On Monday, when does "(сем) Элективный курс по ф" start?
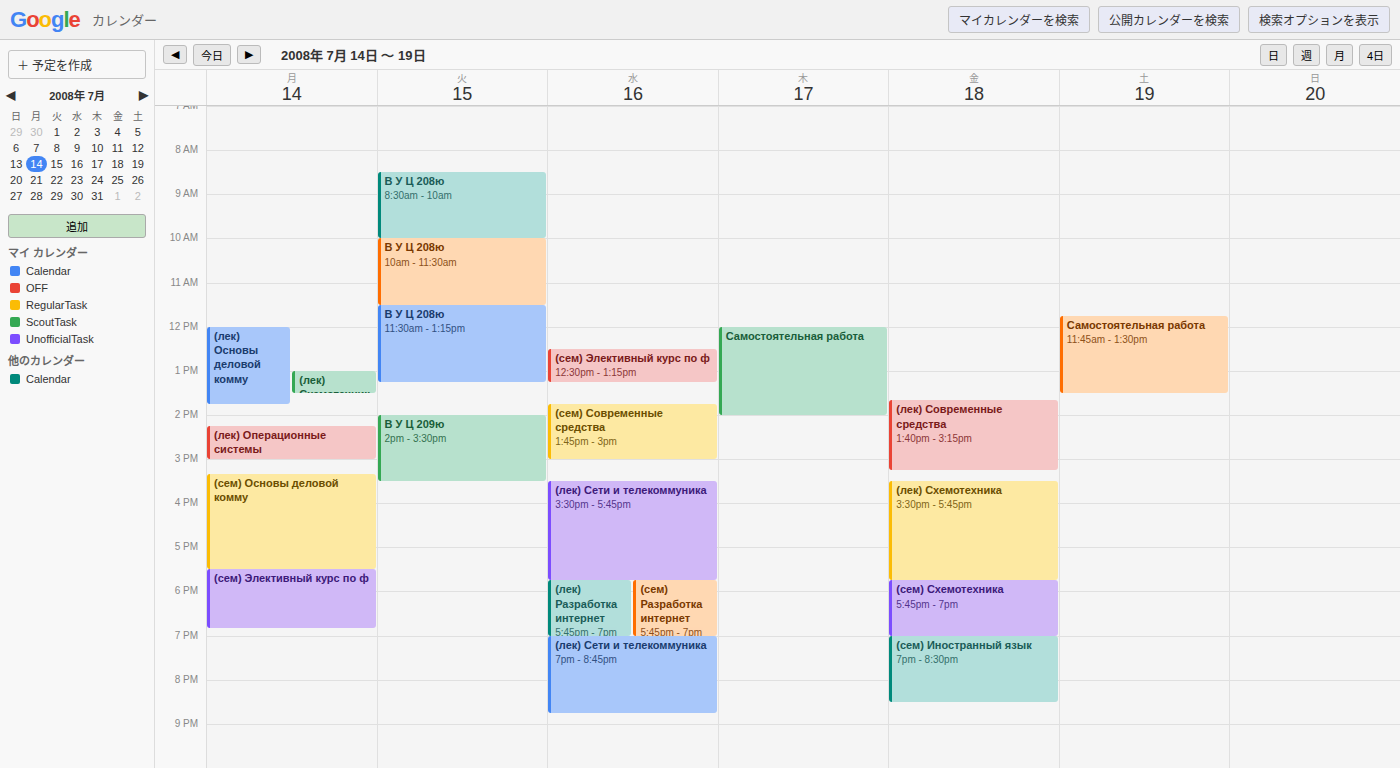
5:30 PM